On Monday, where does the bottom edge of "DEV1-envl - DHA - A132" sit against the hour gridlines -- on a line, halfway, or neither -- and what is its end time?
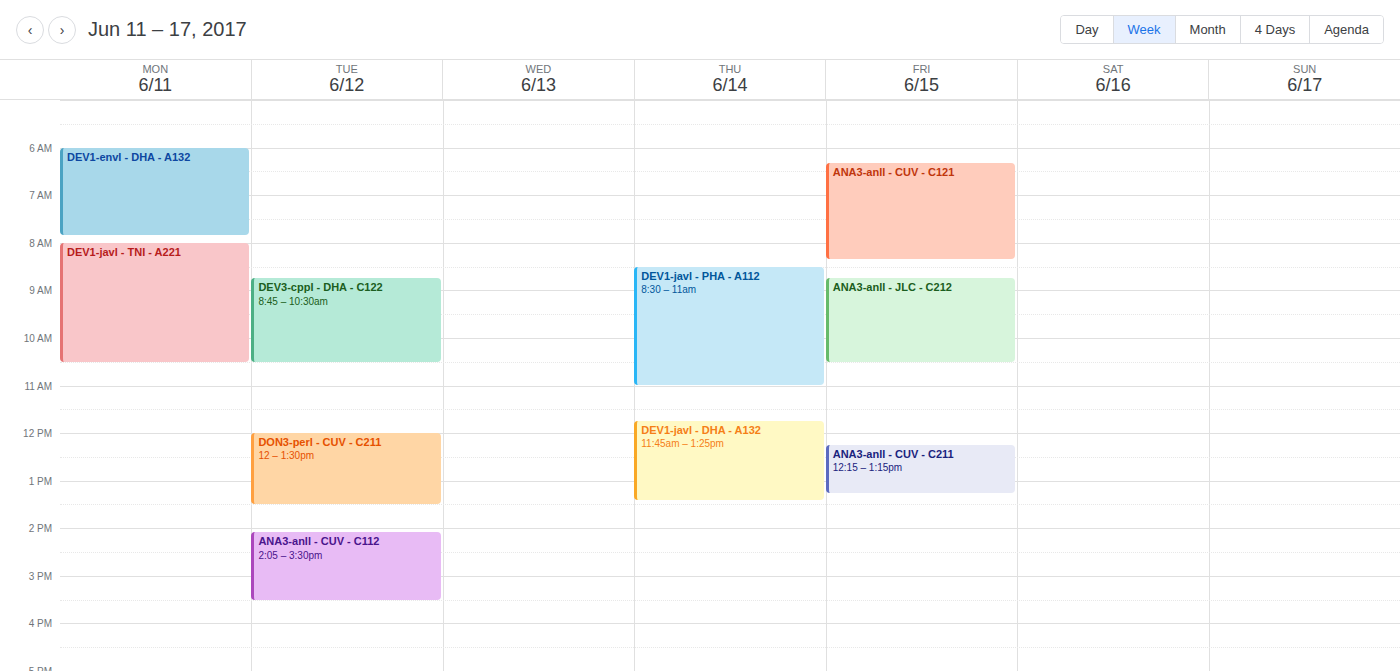
7:50 AM -- neither: 50 minutes below the 7 AM line and 10 minutes above the 8 AM line.